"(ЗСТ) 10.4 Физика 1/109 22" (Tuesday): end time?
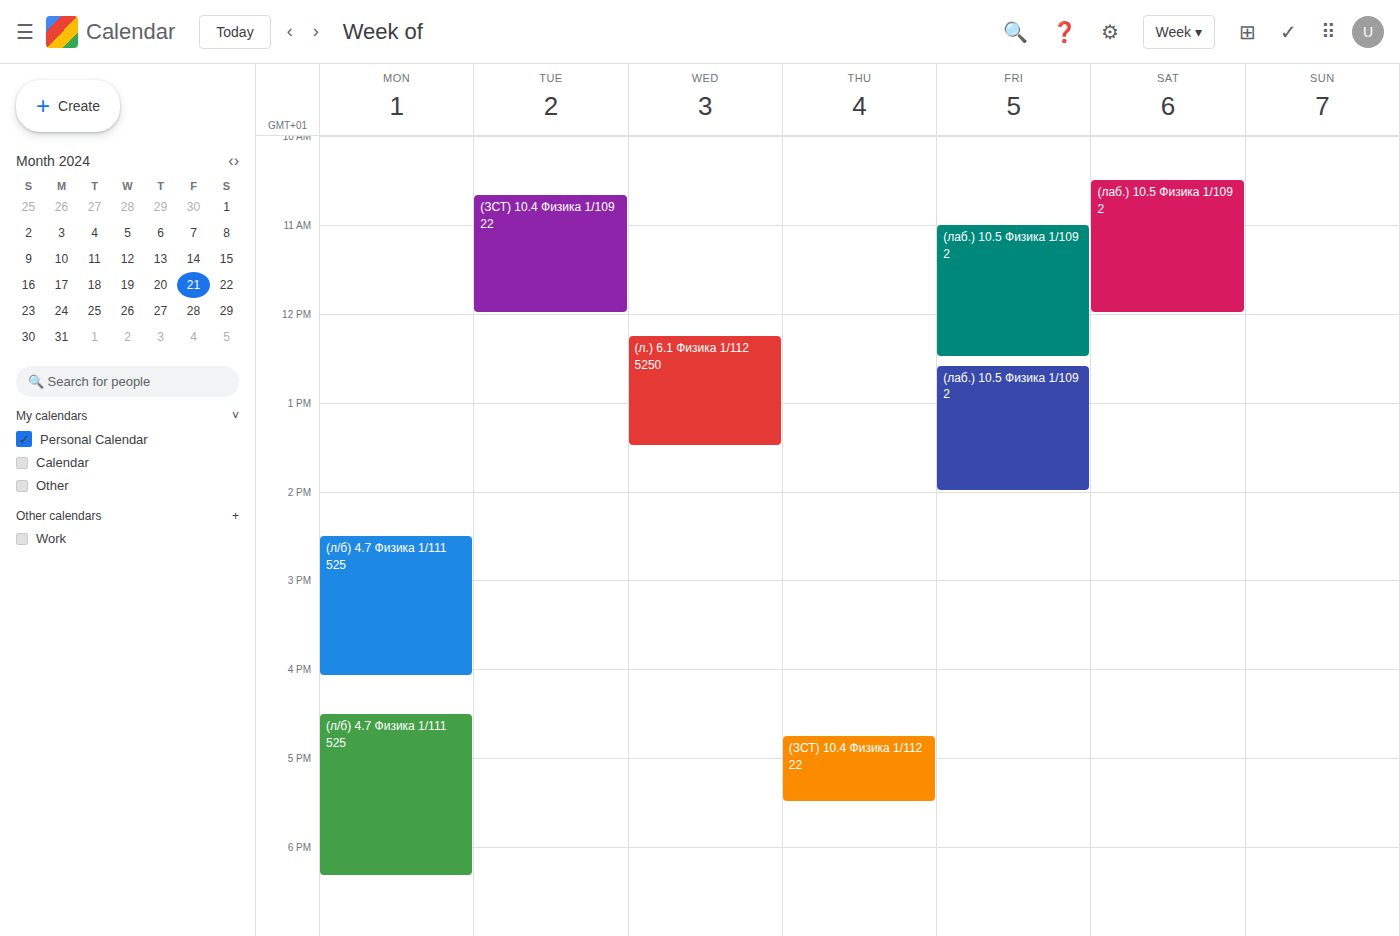
12:00 PM